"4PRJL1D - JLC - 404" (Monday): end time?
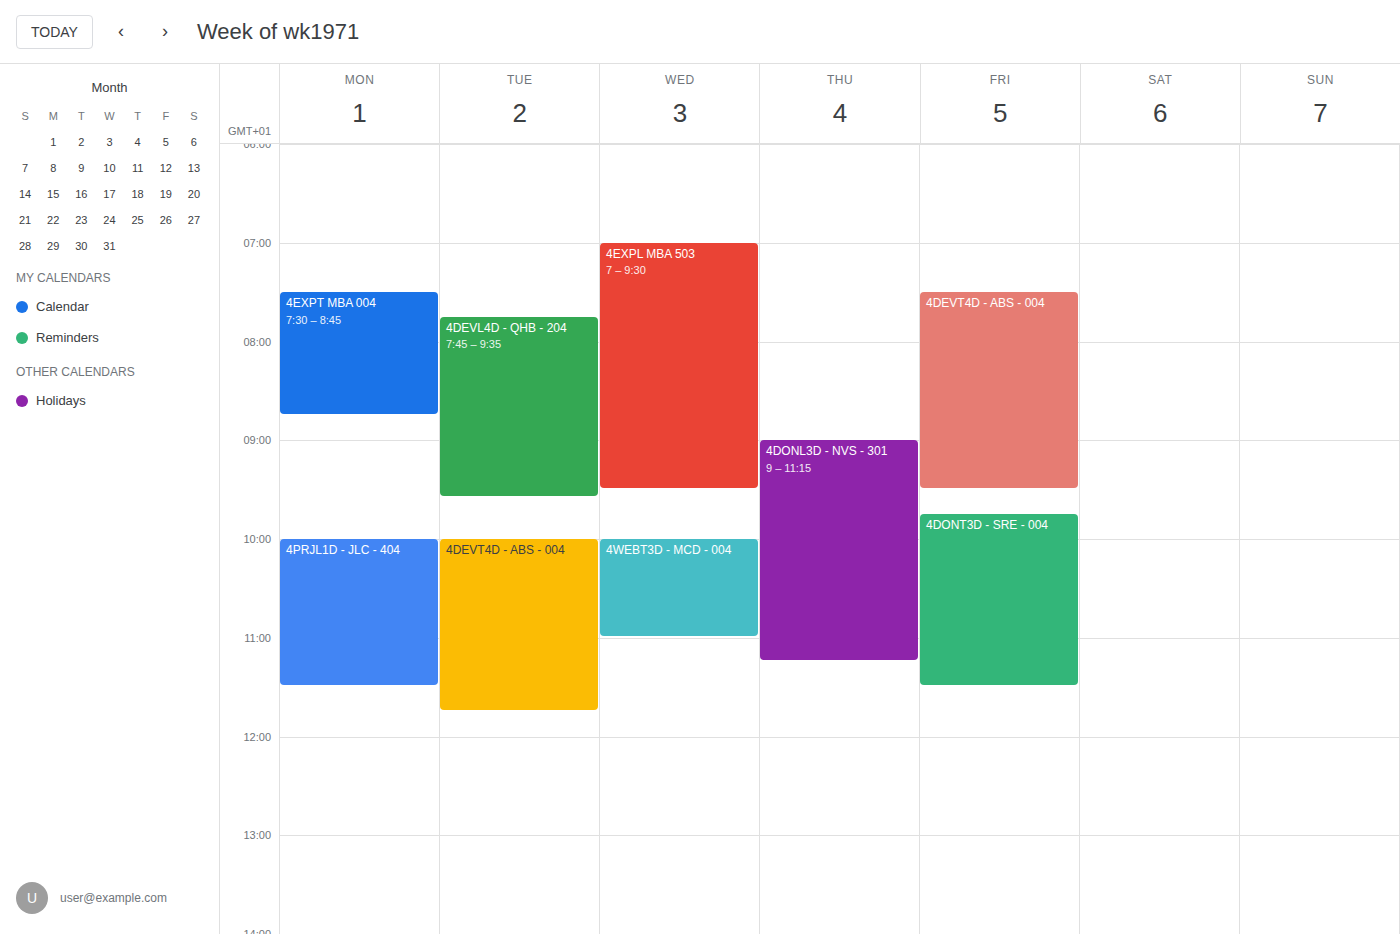
11:30 AM